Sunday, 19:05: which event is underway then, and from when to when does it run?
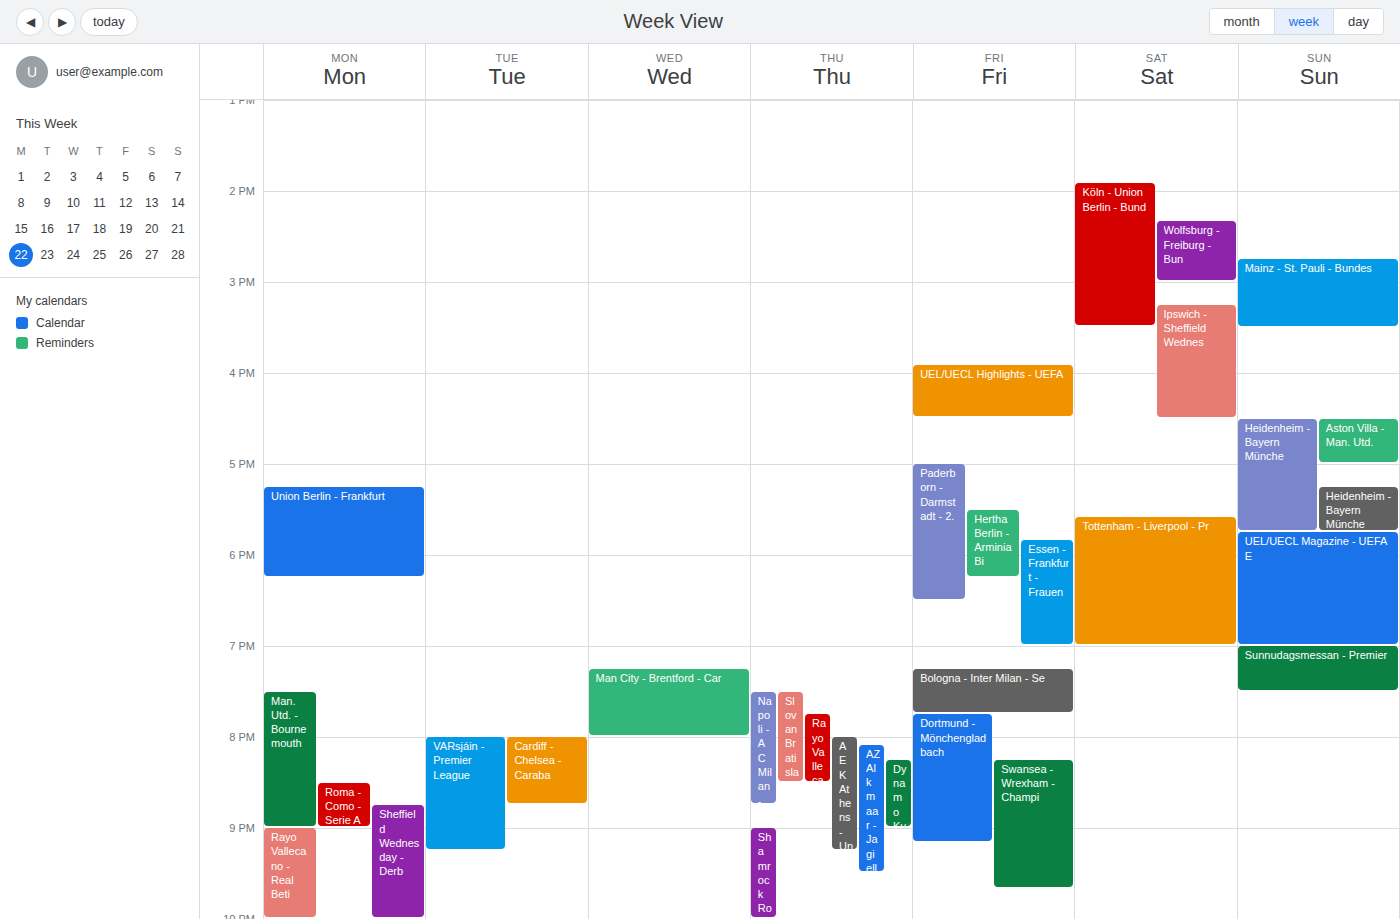
"Sunnudagsmessan - Premier", 19:00 to 19:30